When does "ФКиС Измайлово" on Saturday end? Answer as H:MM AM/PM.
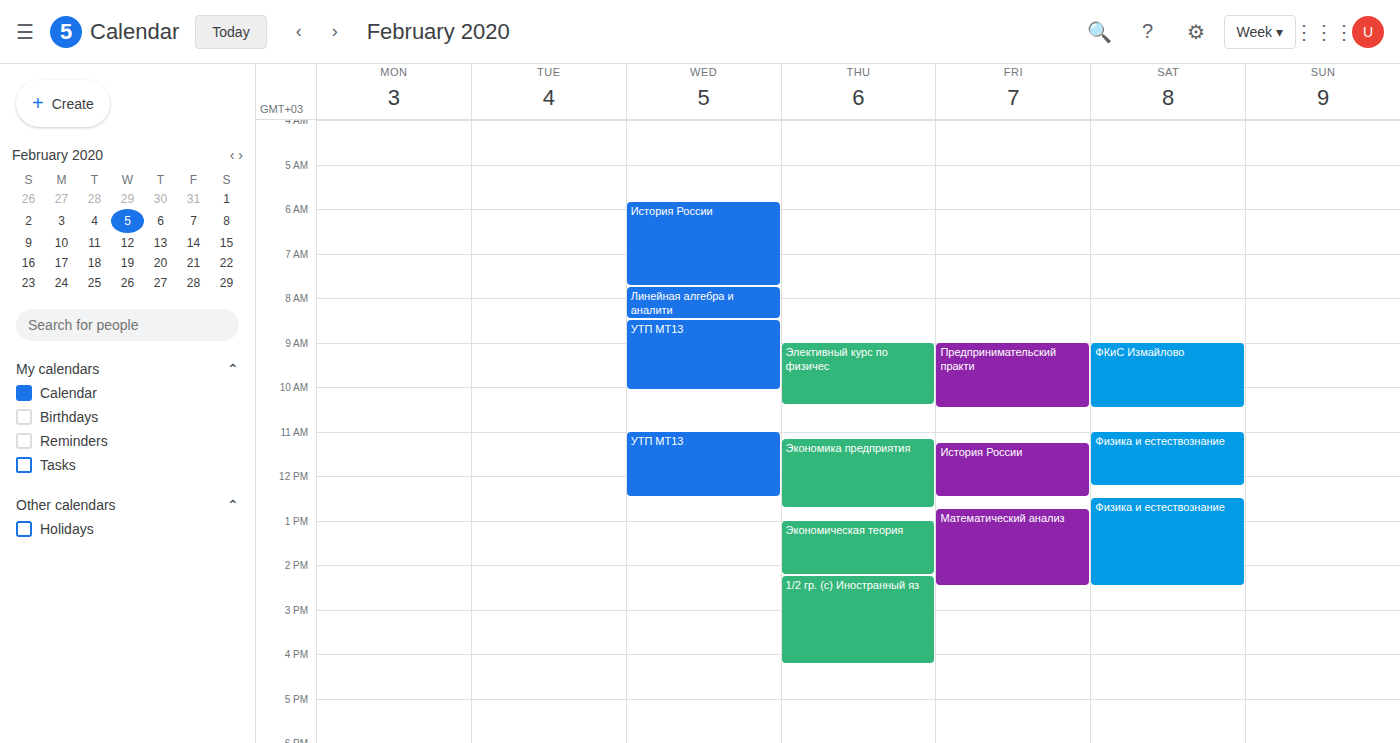
10:30 AM